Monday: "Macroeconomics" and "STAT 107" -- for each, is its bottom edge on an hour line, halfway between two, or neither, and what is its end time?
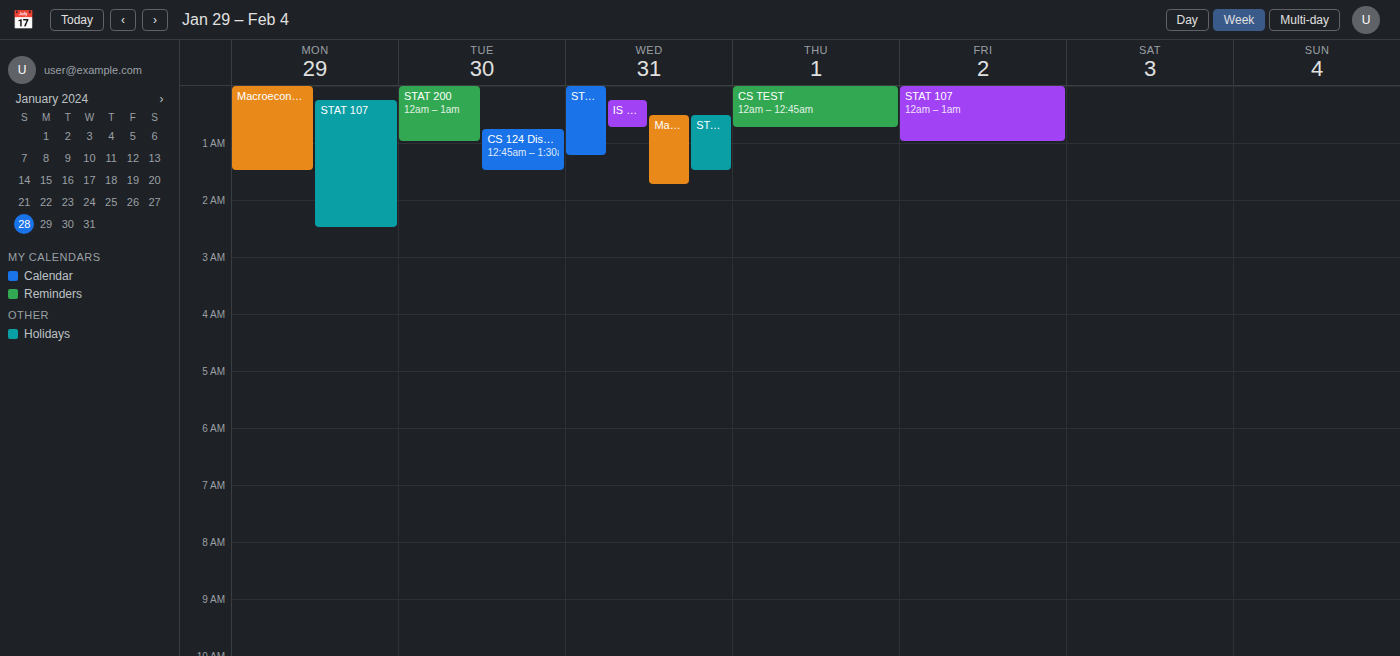
"Macroeconomics": 1:30 AM, halfway between the 1 AM and 2 AM lines. "STAT 107": 2:30 AM, halfway between the 2 AM and 3 AM lines.